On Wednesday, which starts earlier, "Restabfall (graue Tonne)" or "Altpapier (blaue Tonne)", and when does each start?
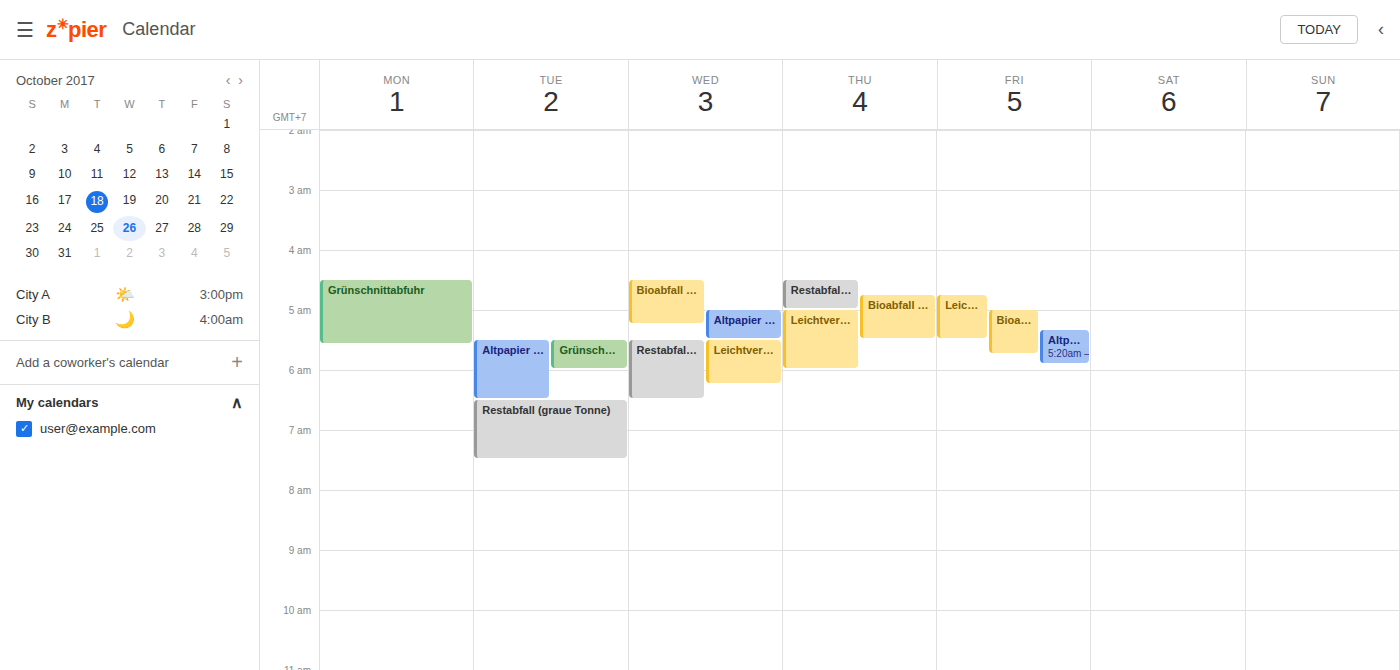
"Altpapier (blaue Tonne)" 5:00 AM; "Restabfall (graue Tonne)" 5:30 AM.